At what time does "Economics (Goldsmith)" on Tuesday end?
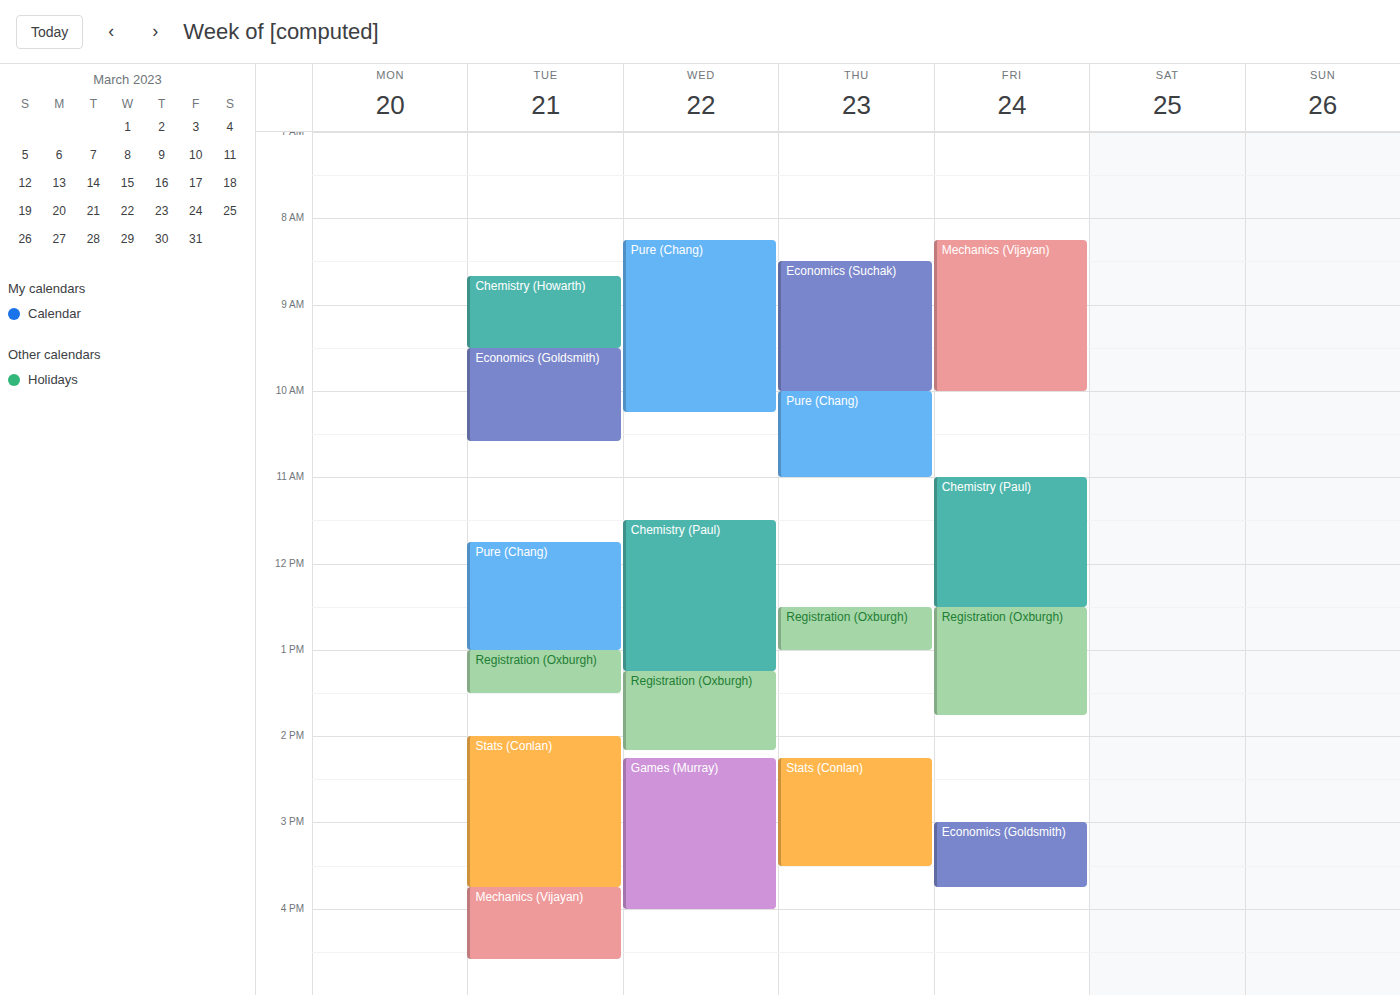
10:35